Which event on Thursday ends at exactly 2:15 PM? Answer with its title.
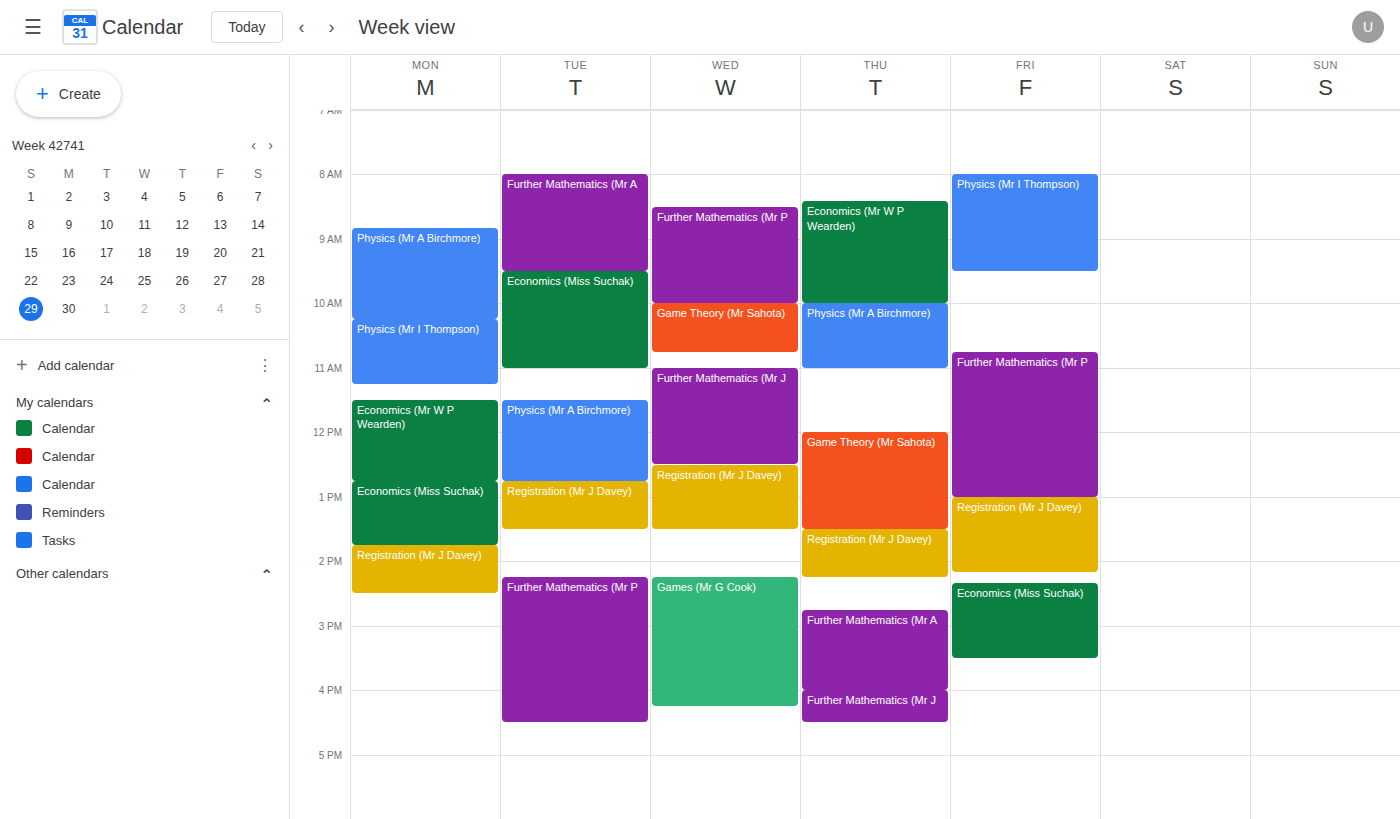
"Registration (Mr J Davey)"